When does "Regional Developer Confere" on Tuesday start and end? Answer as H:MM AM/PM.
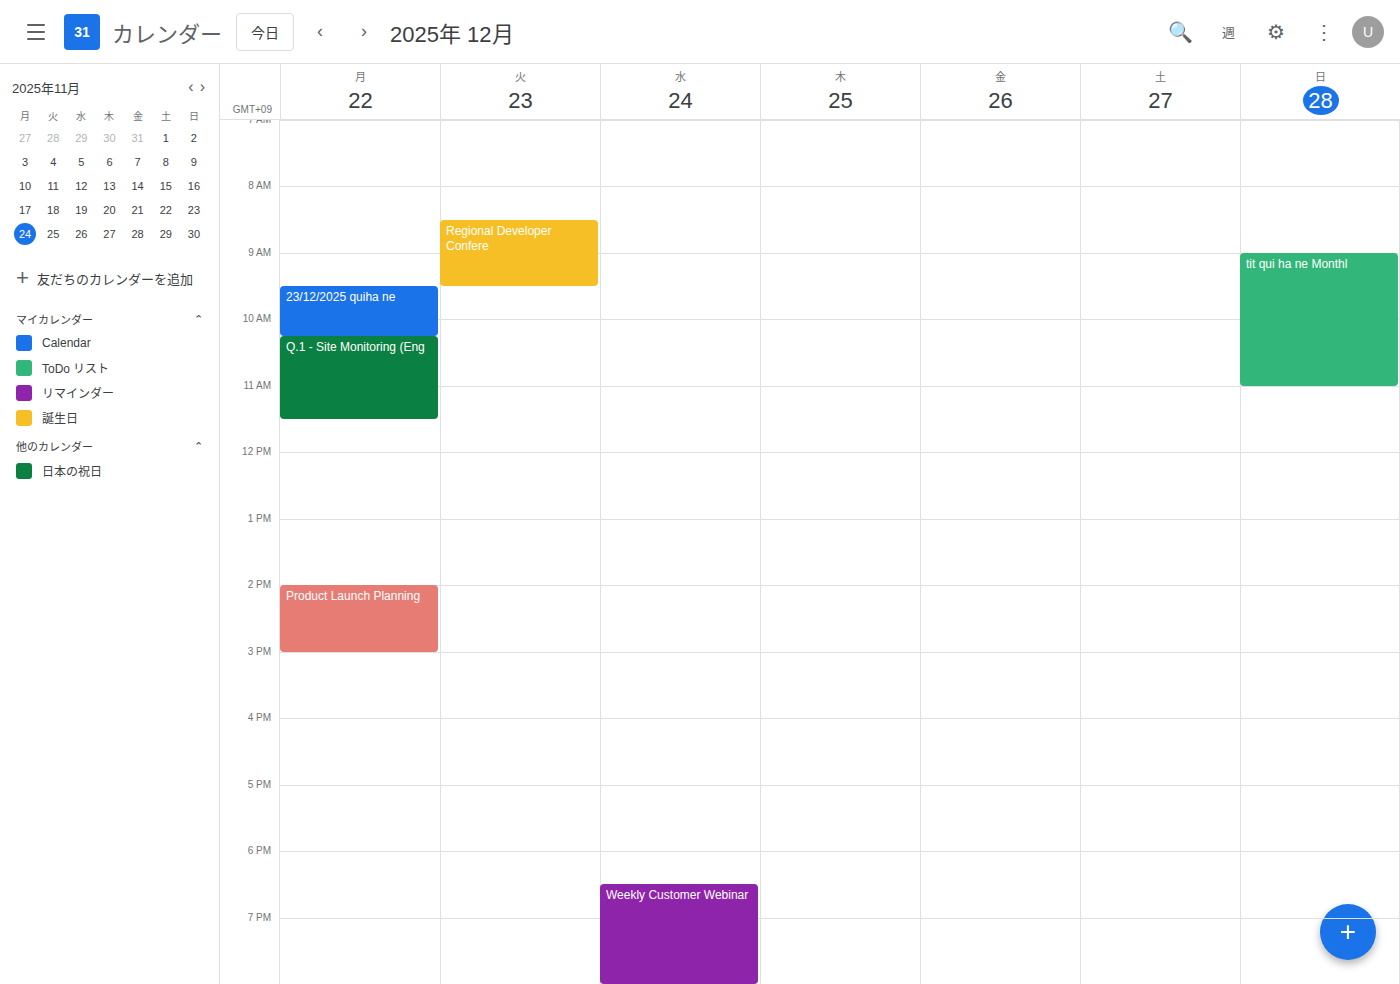
8:30 AM to 9:30 AM